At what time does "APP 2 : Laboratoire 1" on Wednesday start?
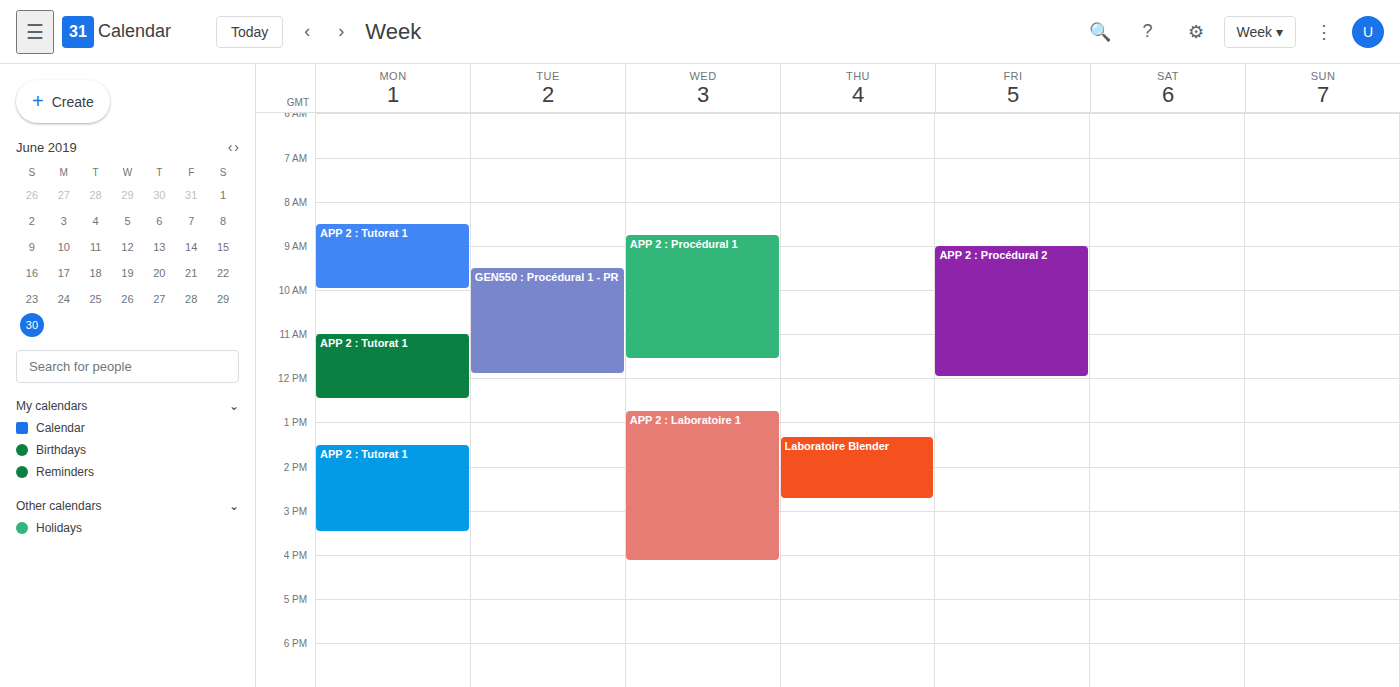
12:45 PM